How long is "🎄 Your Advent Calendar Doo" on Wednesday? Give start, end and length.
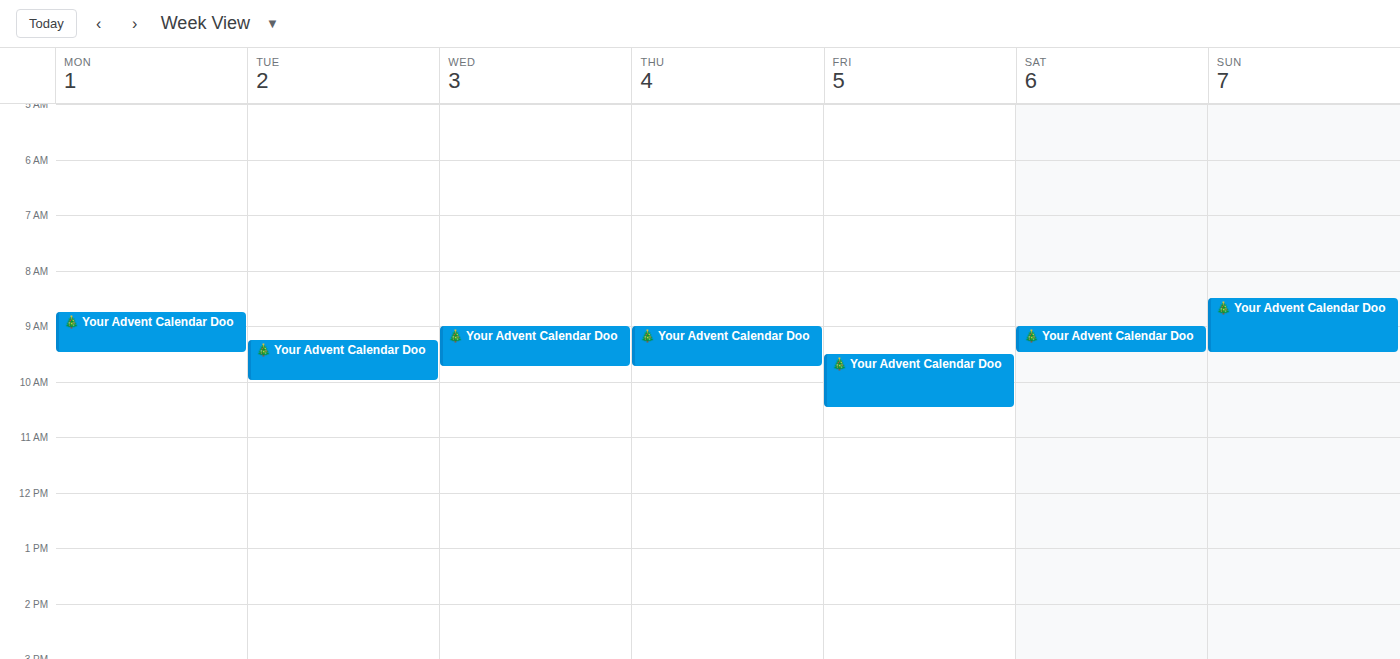
09:00 to 09:45, 45 minutes